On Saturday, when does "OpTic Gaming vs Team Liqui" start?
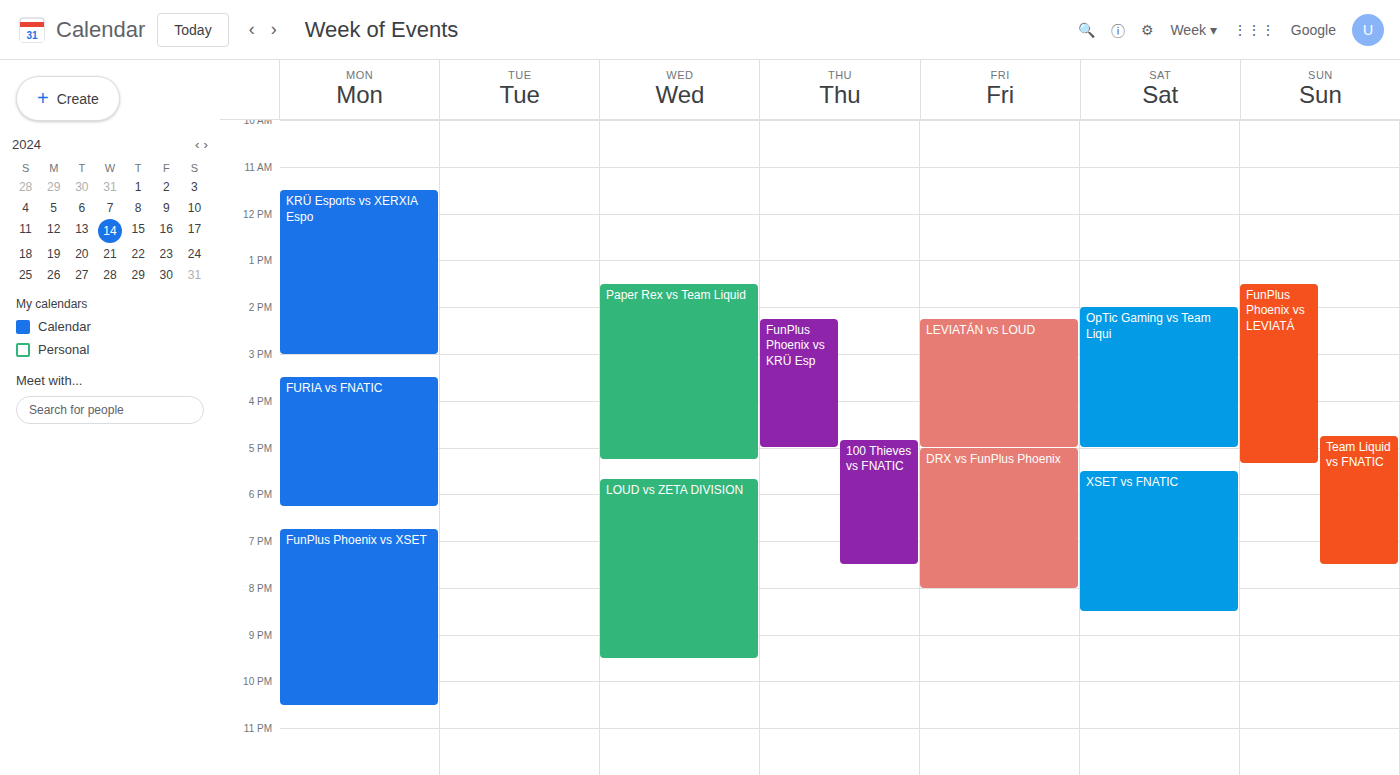
2:00 PM